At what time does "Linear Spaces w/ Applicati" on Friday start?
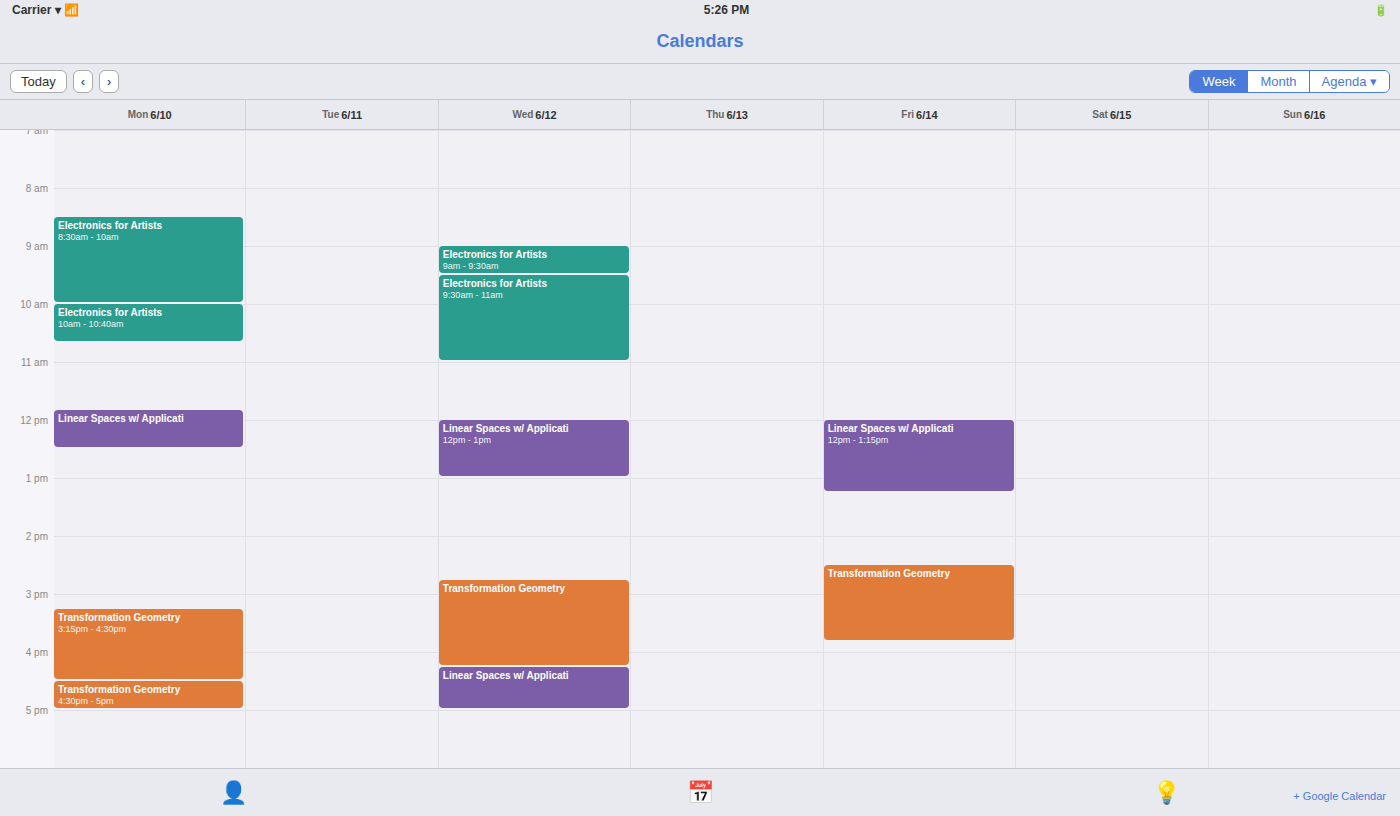
12:00 PM